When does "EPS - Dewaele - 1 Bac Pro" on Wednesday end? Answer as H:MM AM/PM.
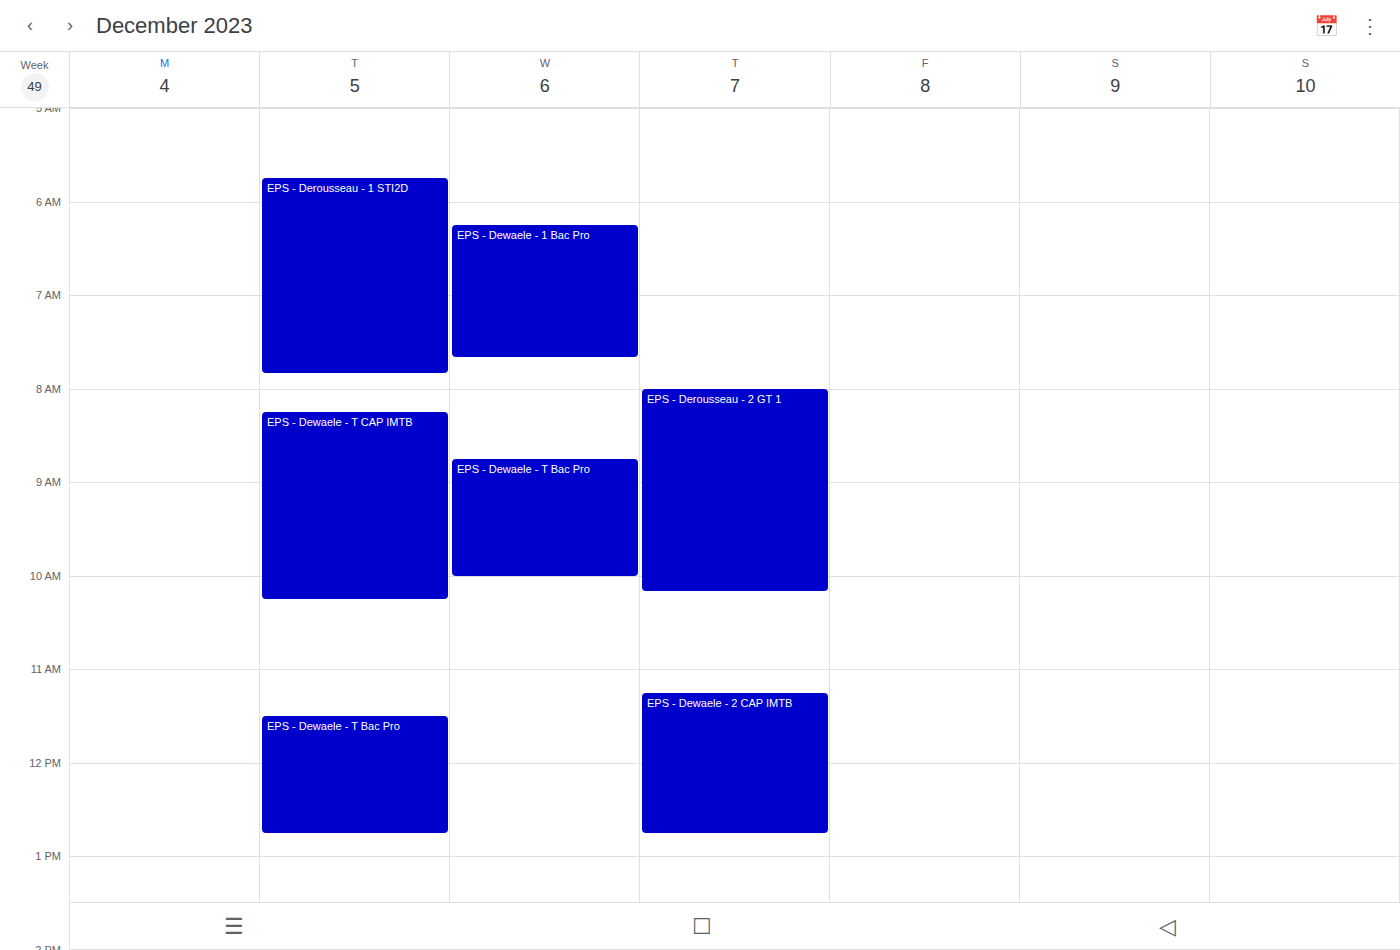
7:40 AM